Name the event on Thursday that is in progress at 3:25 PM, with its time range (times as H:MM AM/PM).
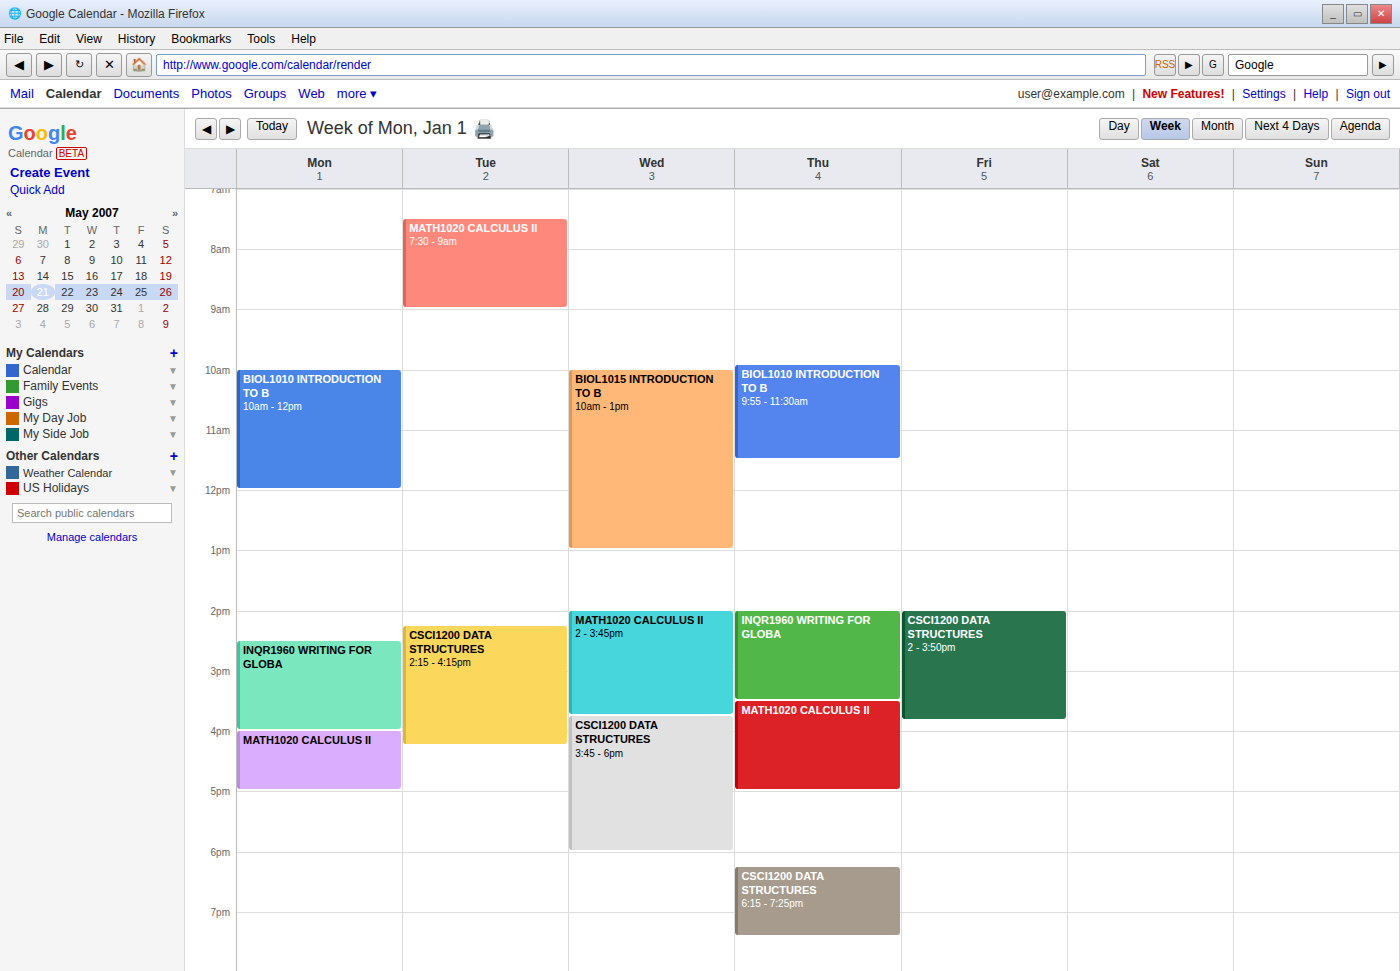
"INQR1960 WRITING FOR GLOBA", 2:00 PM to 3:30 PM